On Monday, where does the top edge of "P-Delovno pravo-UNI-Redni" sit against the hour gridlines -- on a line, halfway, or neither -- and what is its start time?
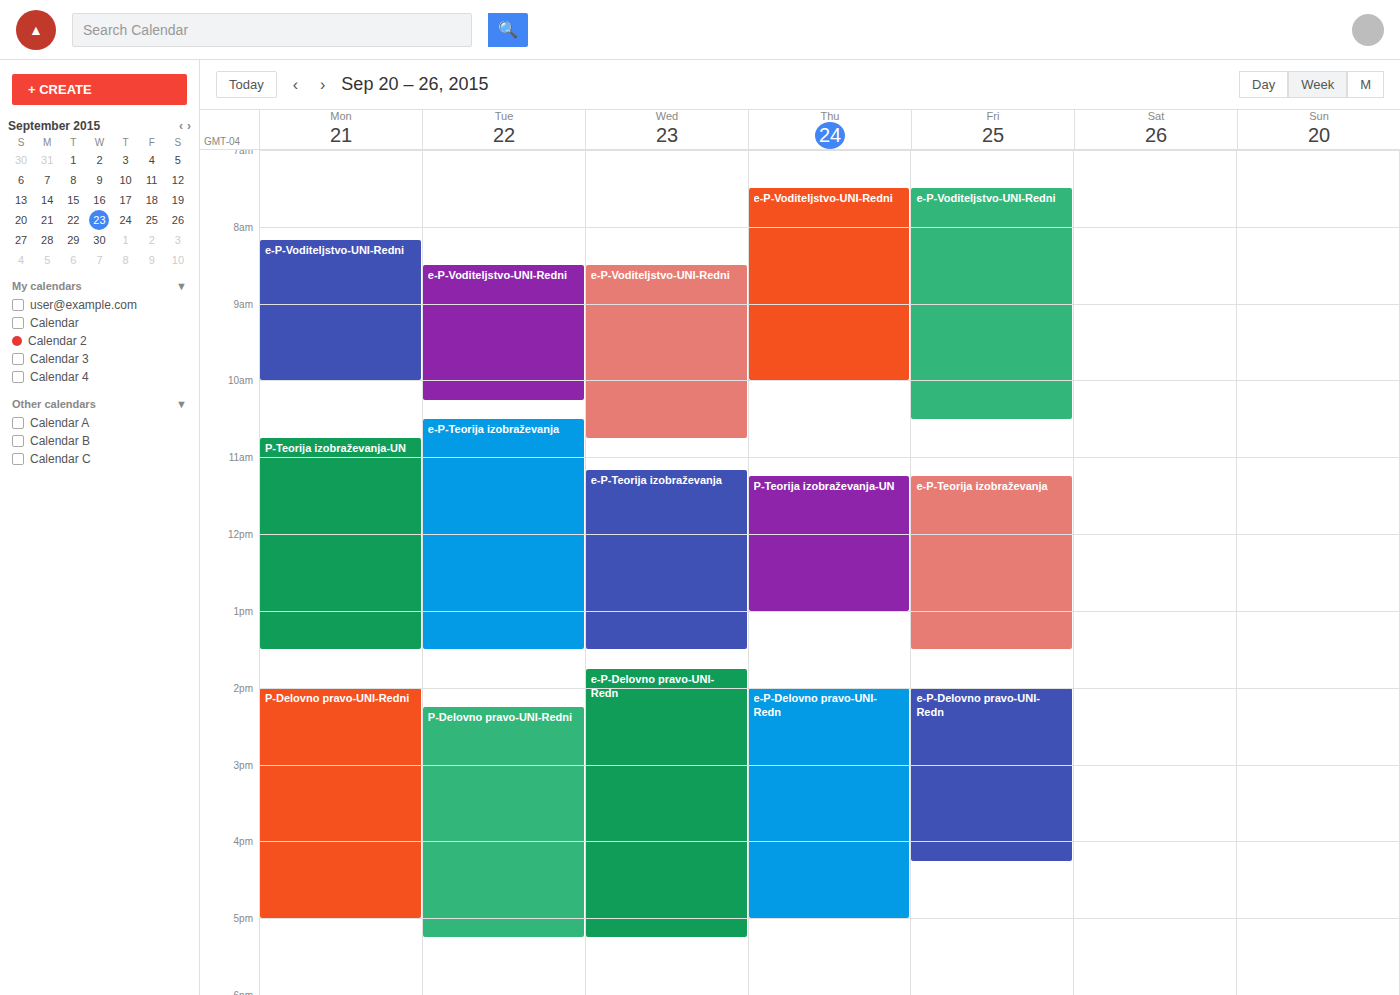
14:00 -- exactly on the 14:00 line.